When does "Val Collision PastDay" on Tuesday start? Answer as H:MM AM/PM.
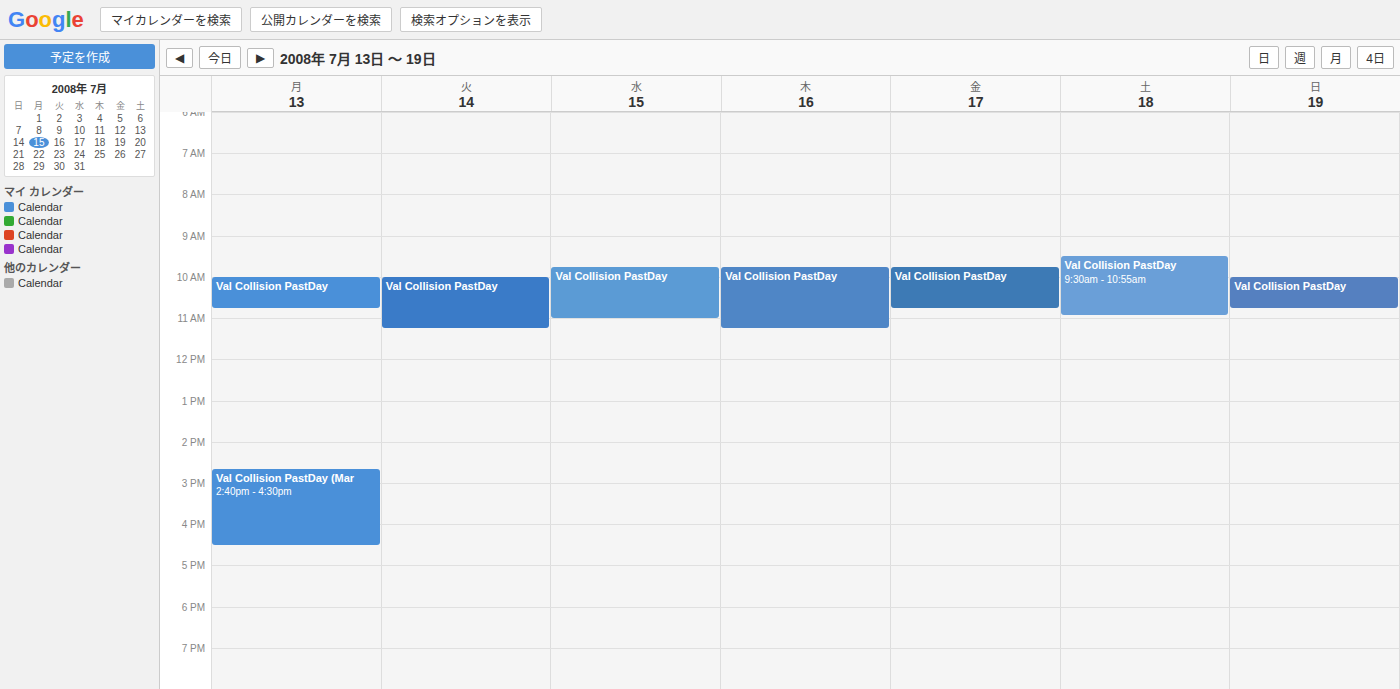
10:00 AM